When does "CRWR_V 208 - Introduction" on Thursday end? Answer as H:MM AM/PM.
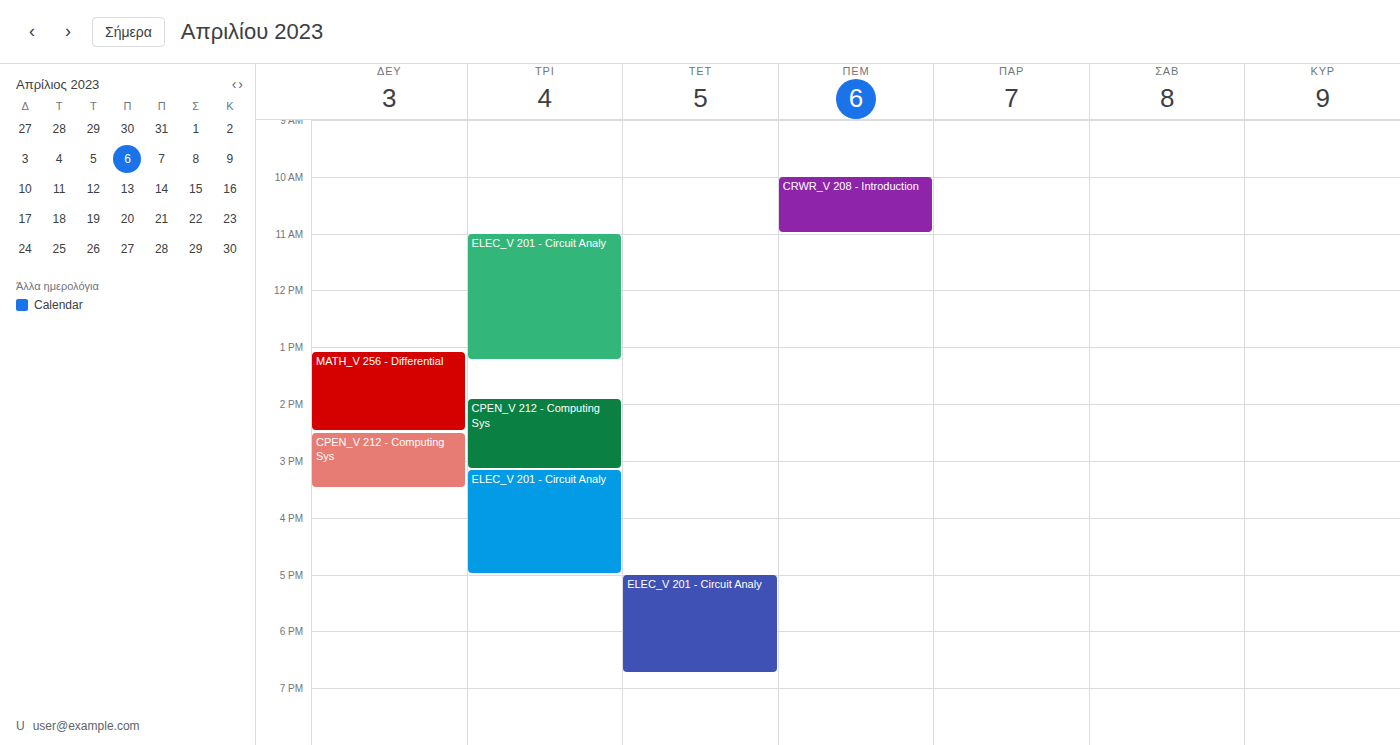
11:00 AM